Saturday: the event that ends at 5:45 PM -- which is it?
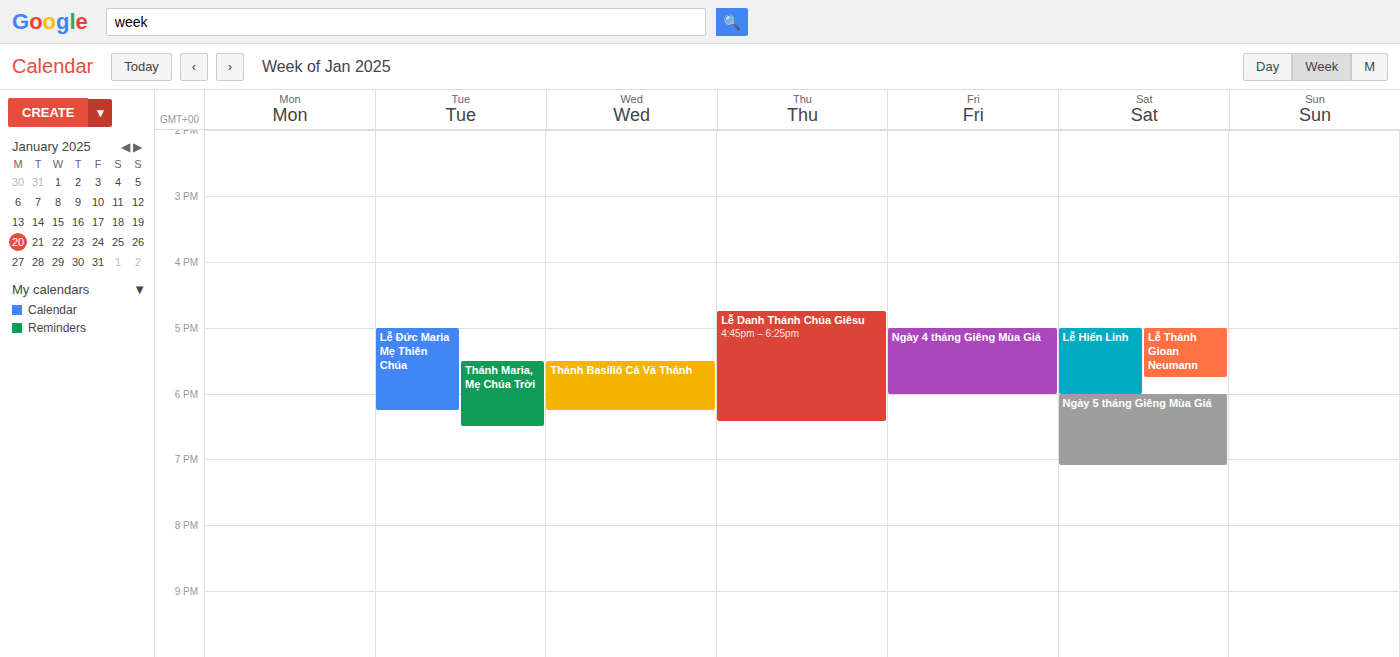
"Lễ Thánh Gioan Neumann"